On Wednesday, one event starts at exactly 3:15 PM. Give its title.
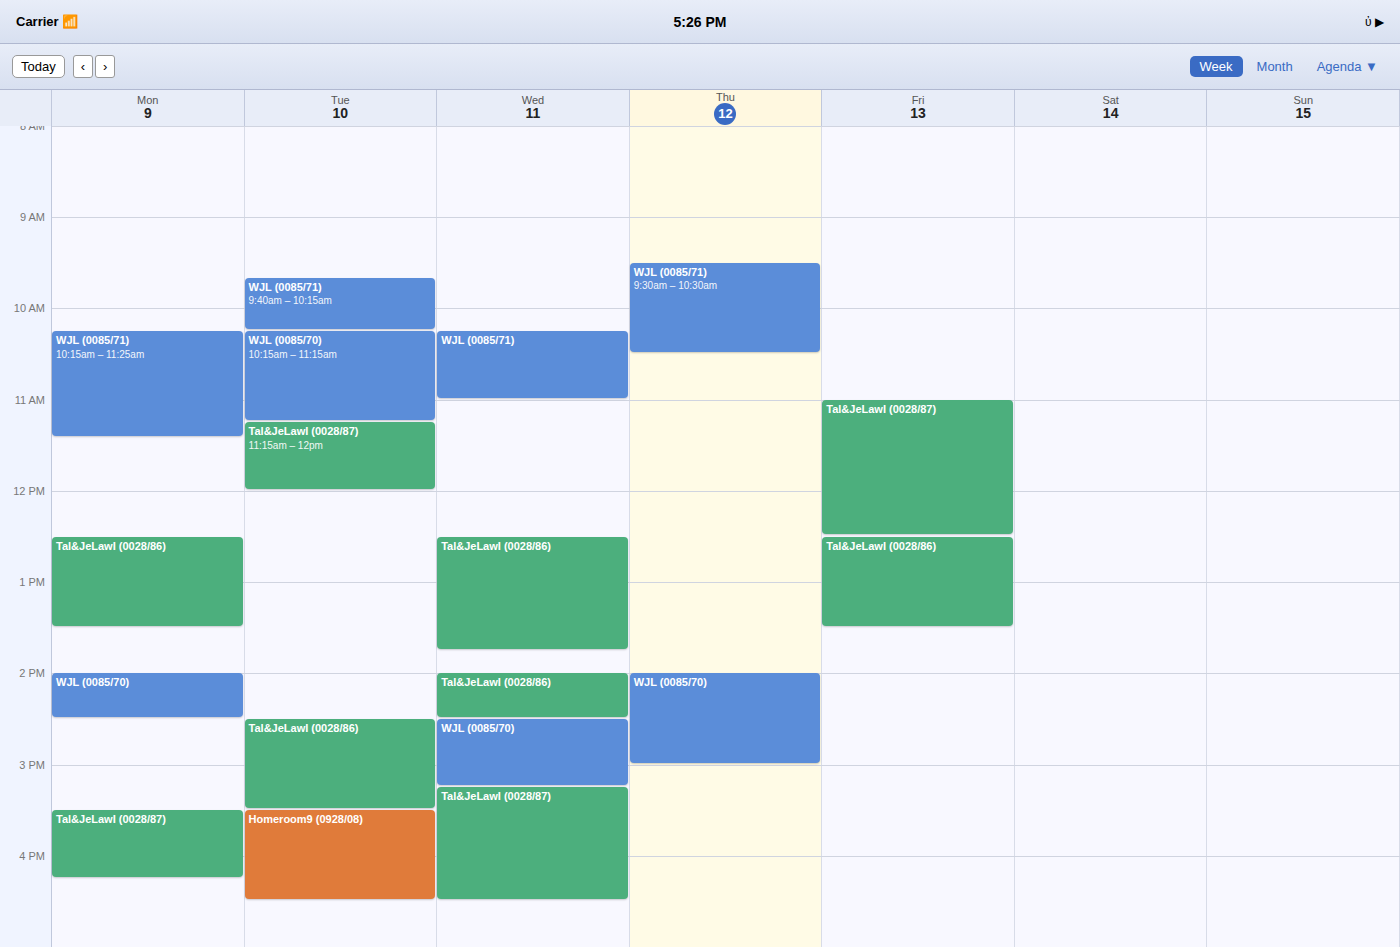
"Tal&JeLawI (0028/87)"